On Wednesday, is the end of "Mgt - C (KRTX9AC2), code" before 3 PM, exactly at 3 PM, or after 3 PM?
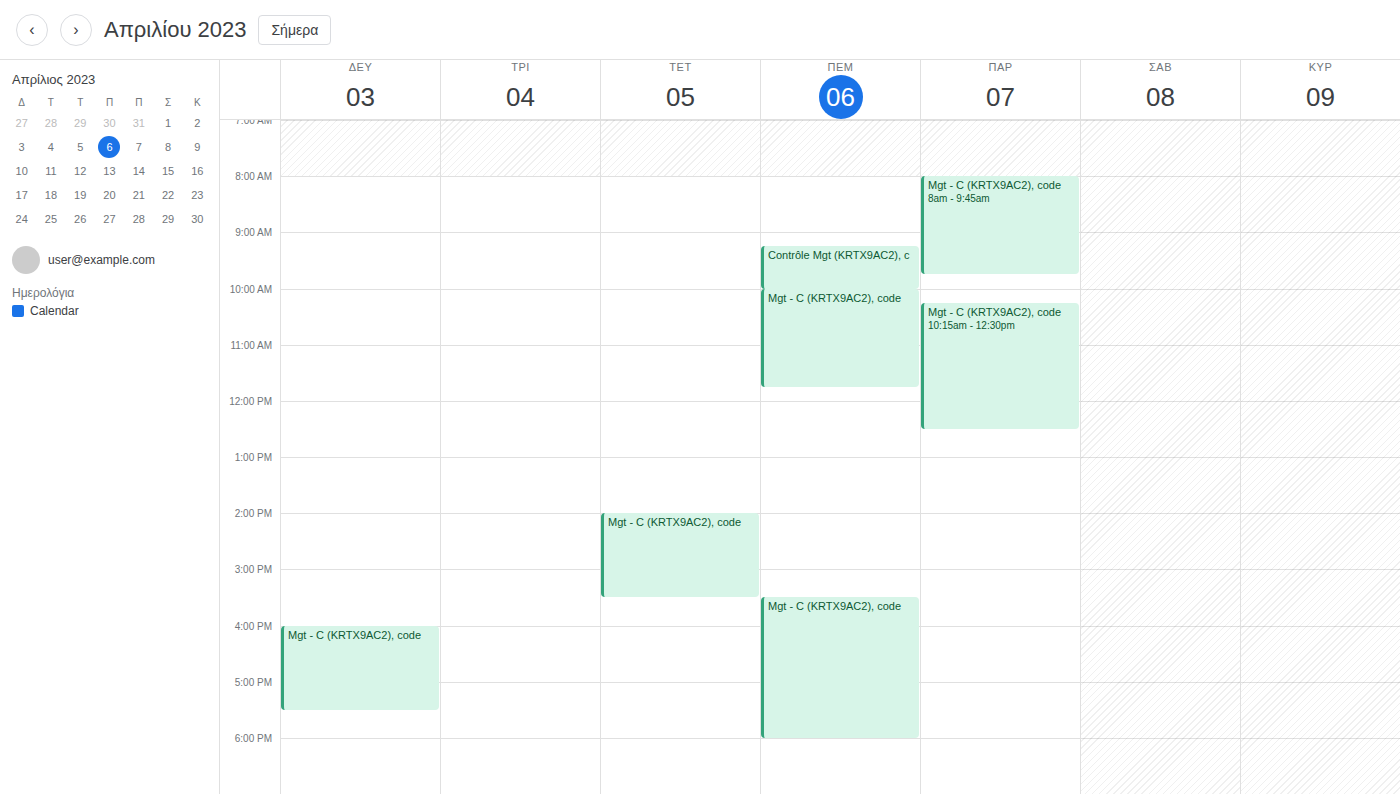
3:30 PM -- after 3 PM, 30 minutes below the 3 PM line.